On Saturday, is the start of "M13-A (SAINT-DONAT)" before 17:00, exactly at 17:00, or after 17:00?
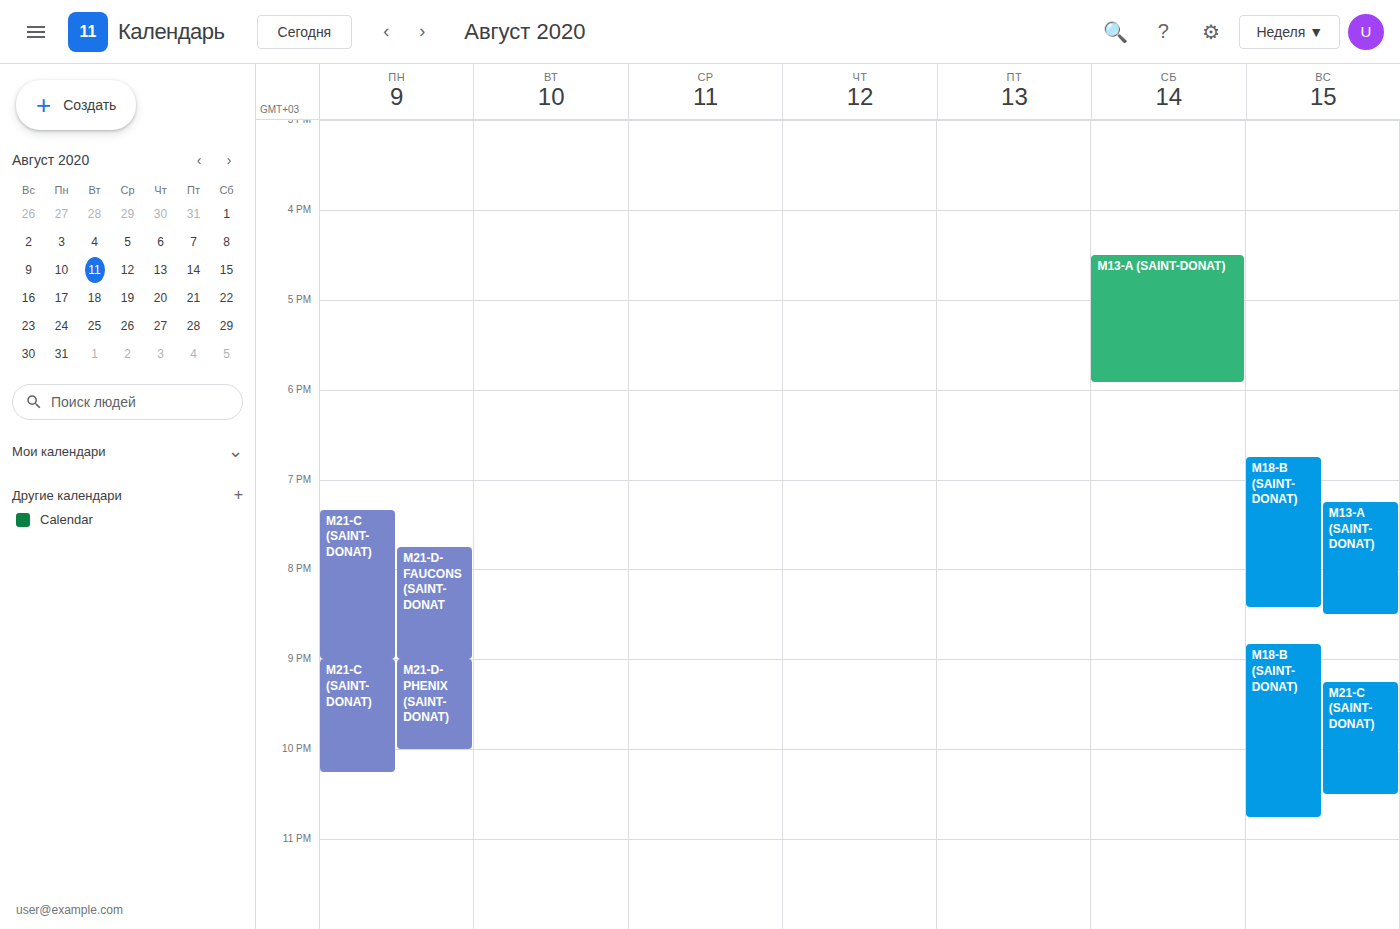
16:30 -- before 17:00, 30 minutes above the 17:00 line.